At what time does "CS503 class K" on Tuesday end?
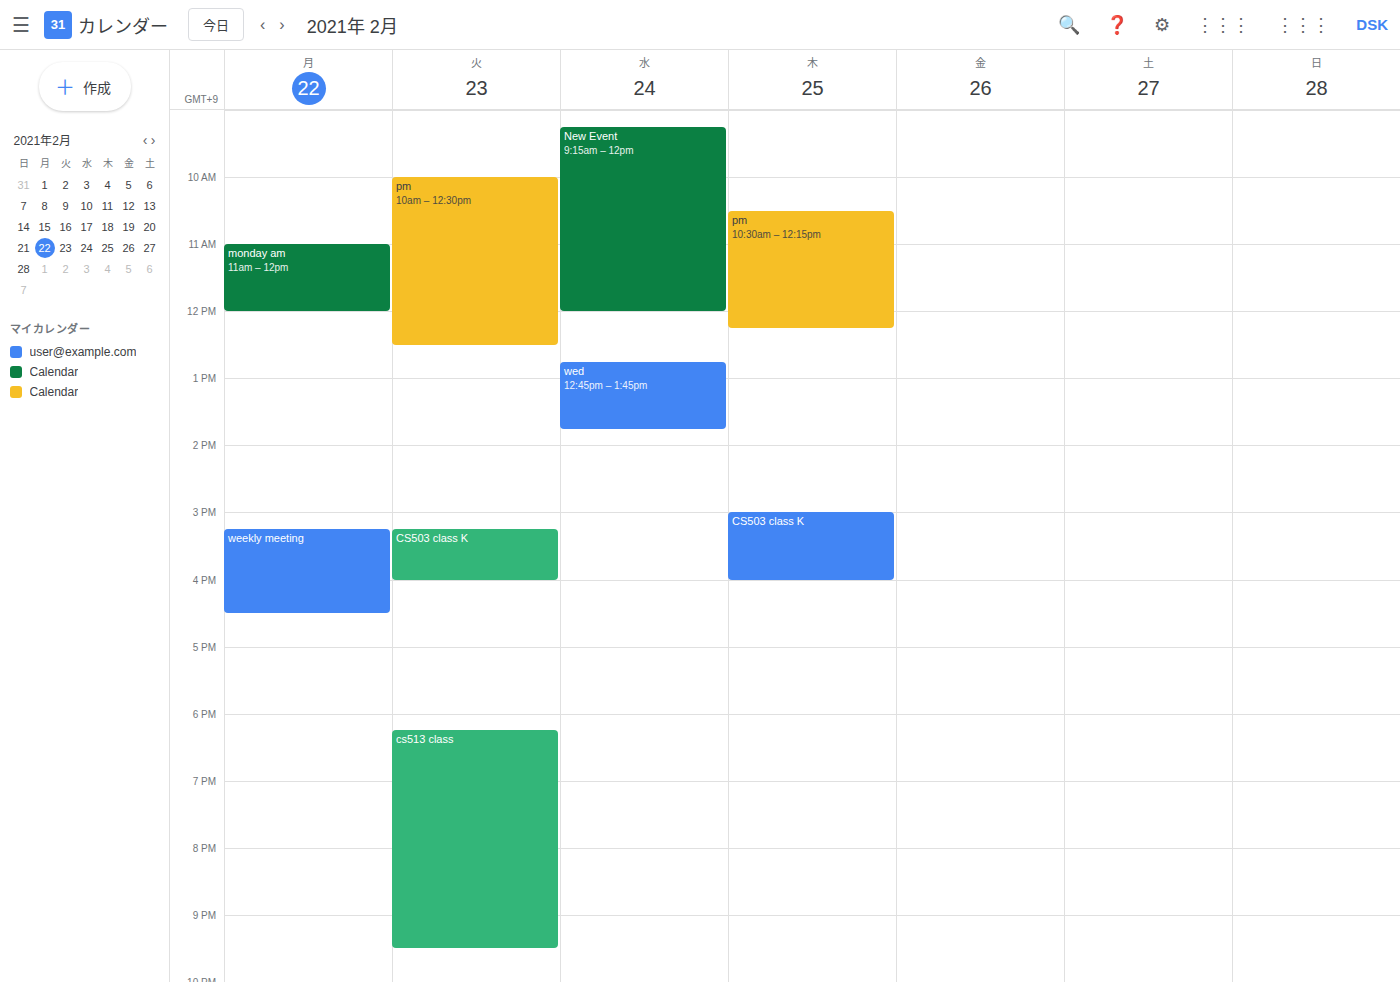
4:00 PM